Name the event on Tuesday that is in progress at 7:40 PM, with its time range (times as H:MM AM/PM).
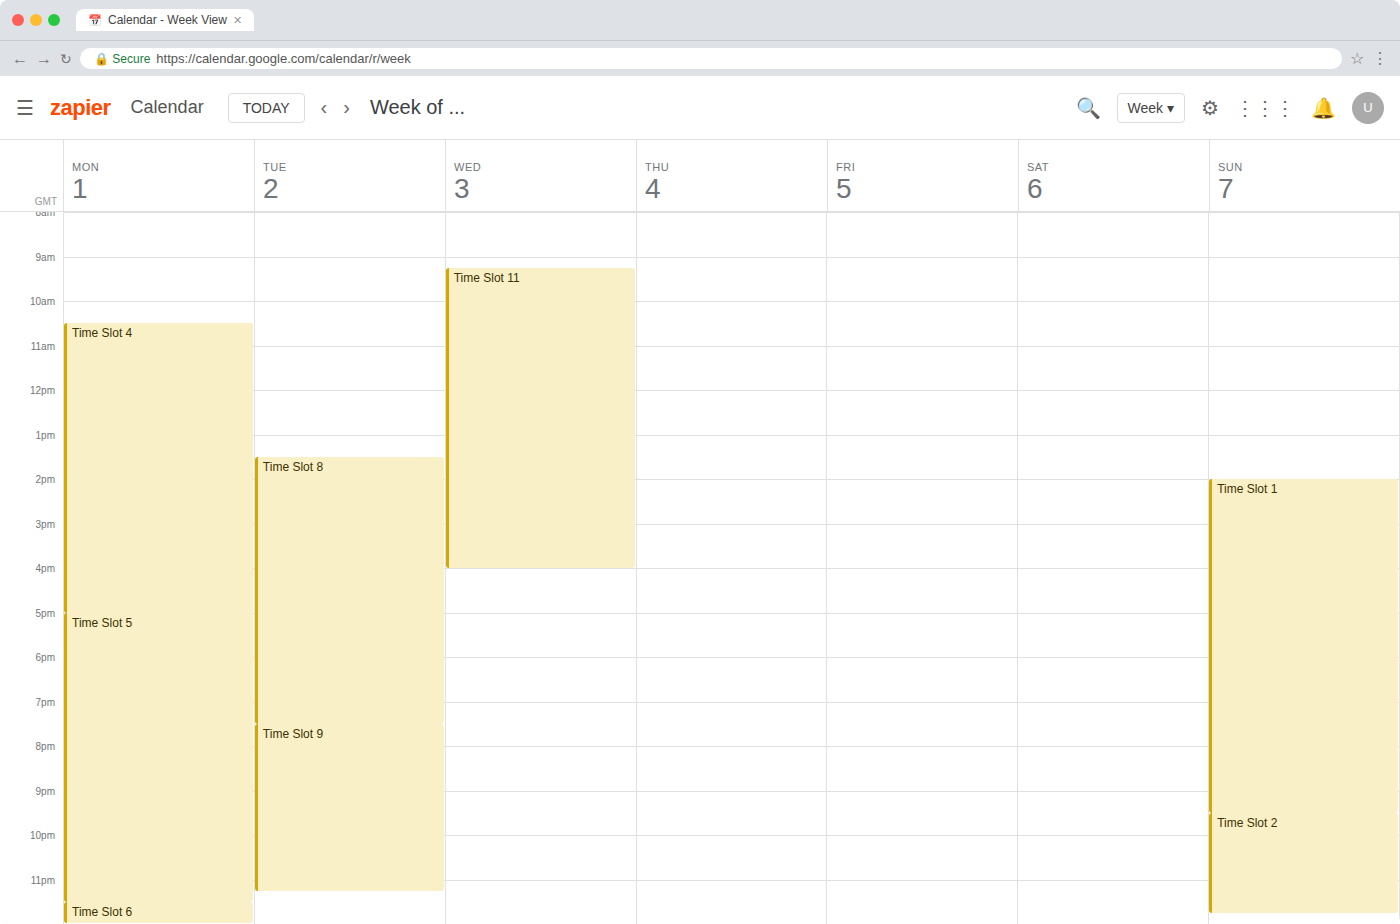
"Time Slot 9", 7:30 PM to 11:15 PM